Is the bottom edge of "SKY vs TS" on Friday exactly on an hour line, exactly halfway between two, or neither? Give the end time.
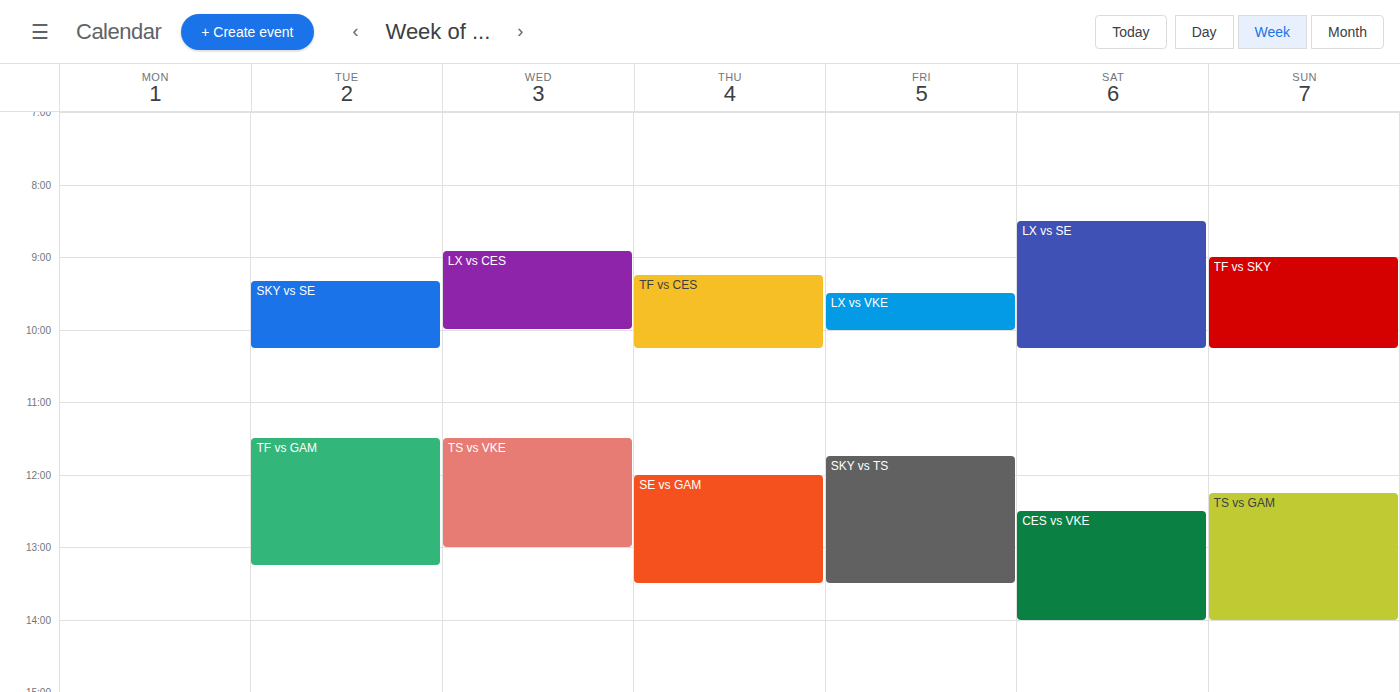
1:30 PM -- halfway between the 1 PM and 2 PM lines.